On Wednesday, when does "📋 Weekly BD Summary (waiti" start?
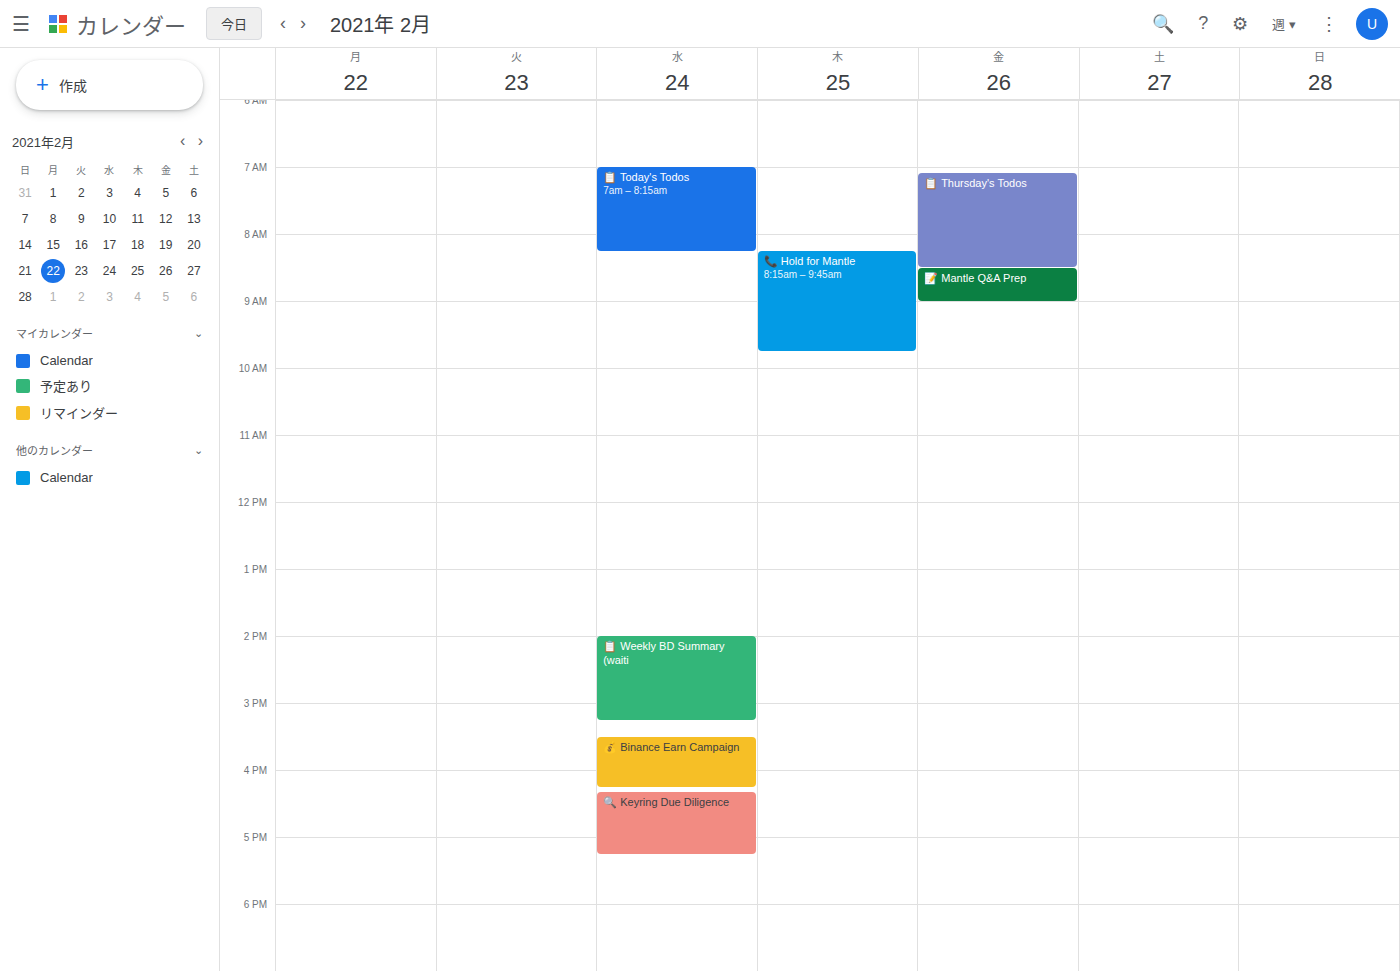
2:00 PM